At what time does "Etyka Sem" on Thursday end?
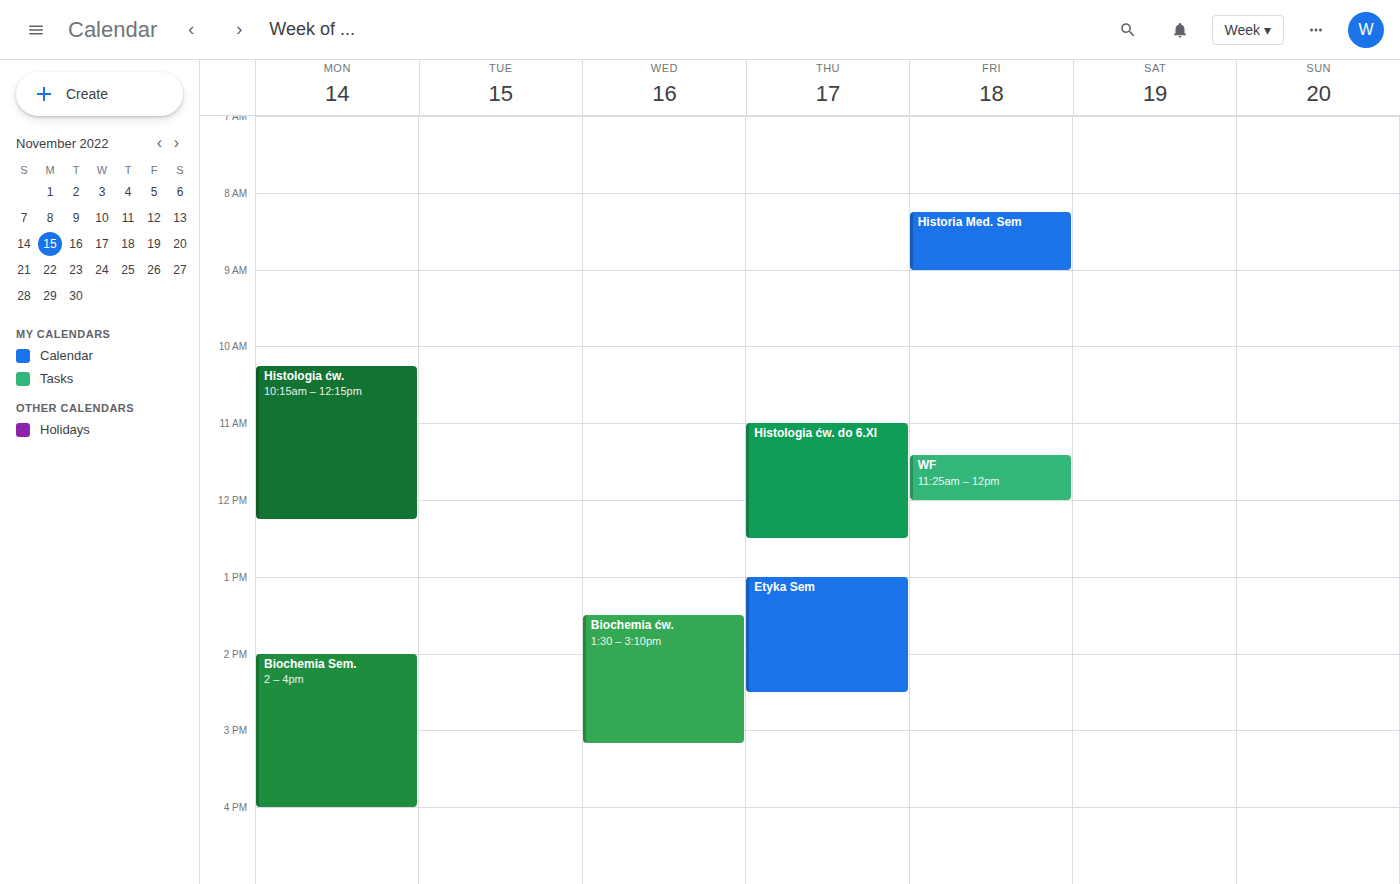
2:30 PM